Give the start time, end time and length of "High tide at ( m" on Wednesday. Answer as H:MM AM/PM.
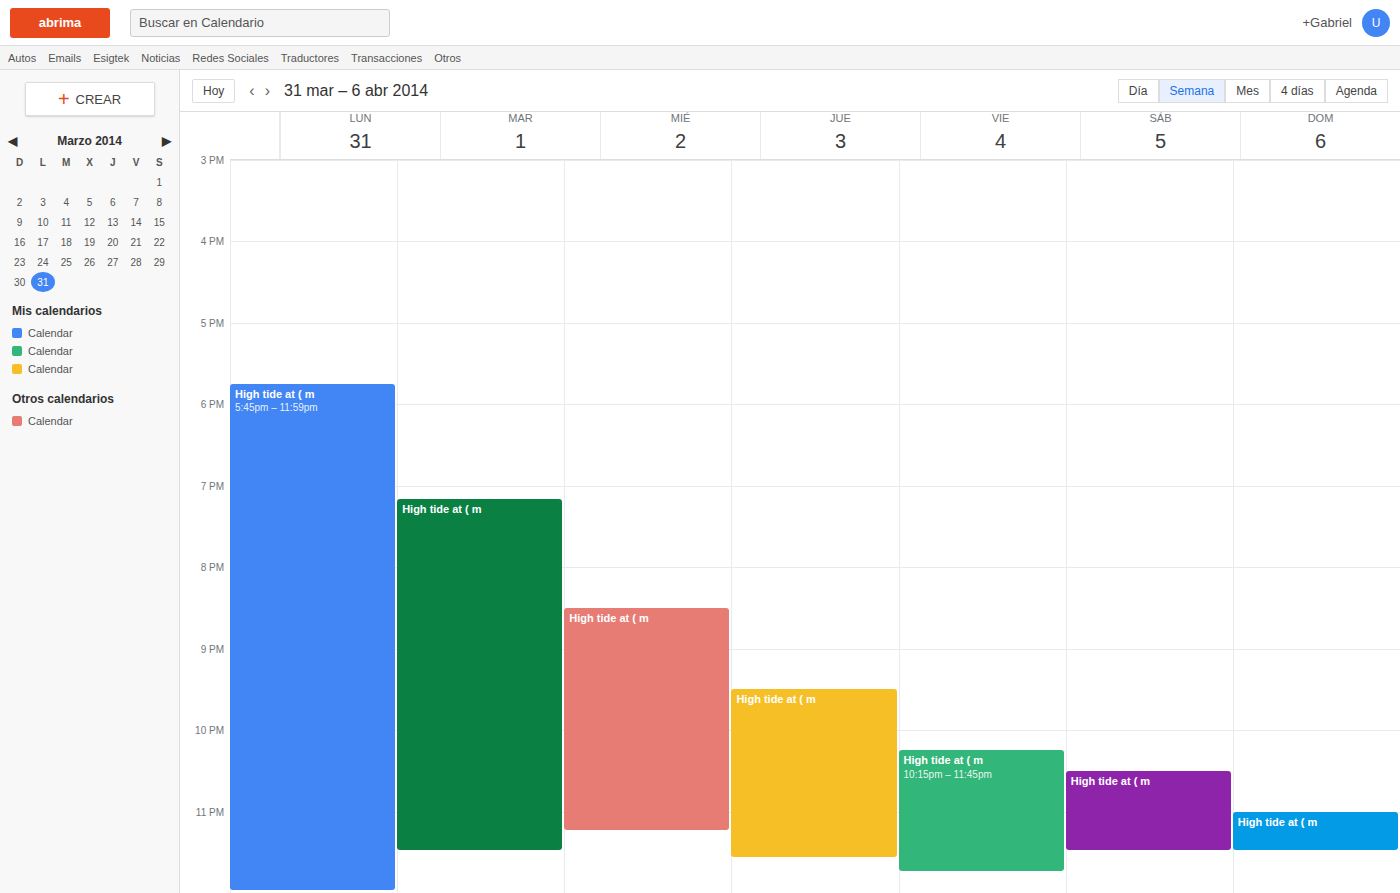
8:30 PM to 11:15 PM, 2 hours 45 minutes